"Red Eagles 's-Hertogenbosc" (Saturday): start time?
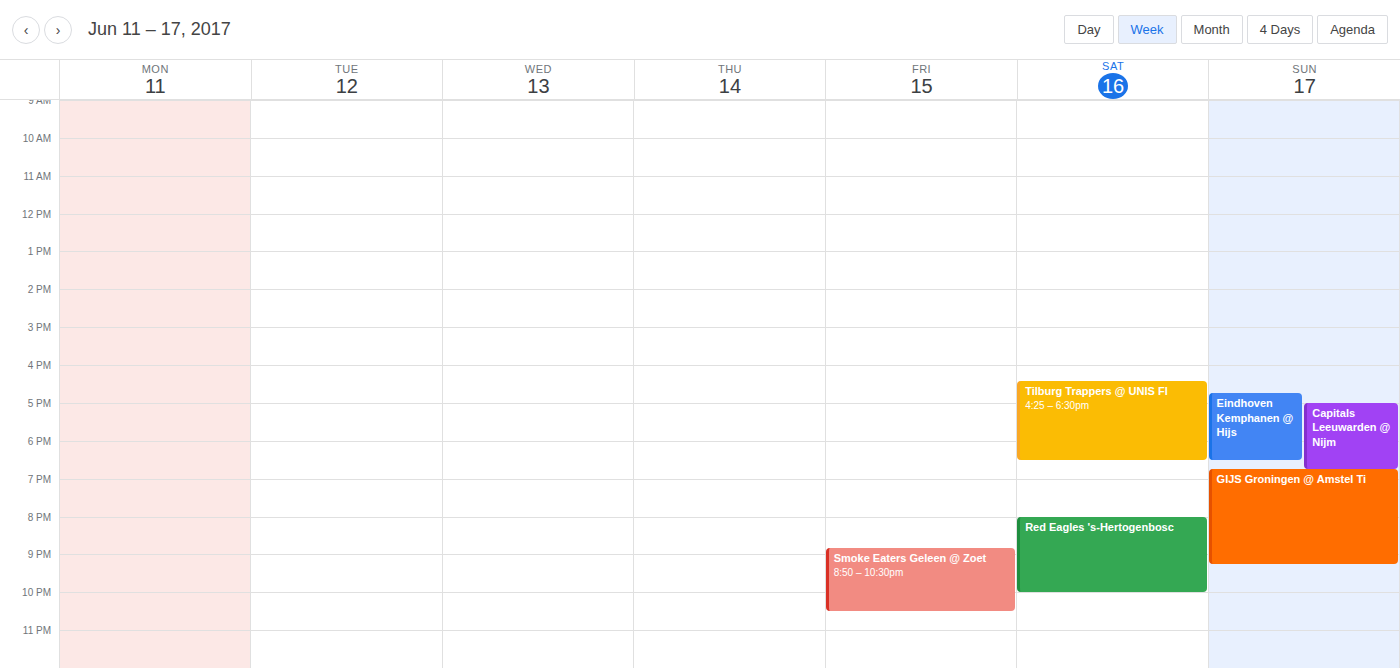
8:00 PM